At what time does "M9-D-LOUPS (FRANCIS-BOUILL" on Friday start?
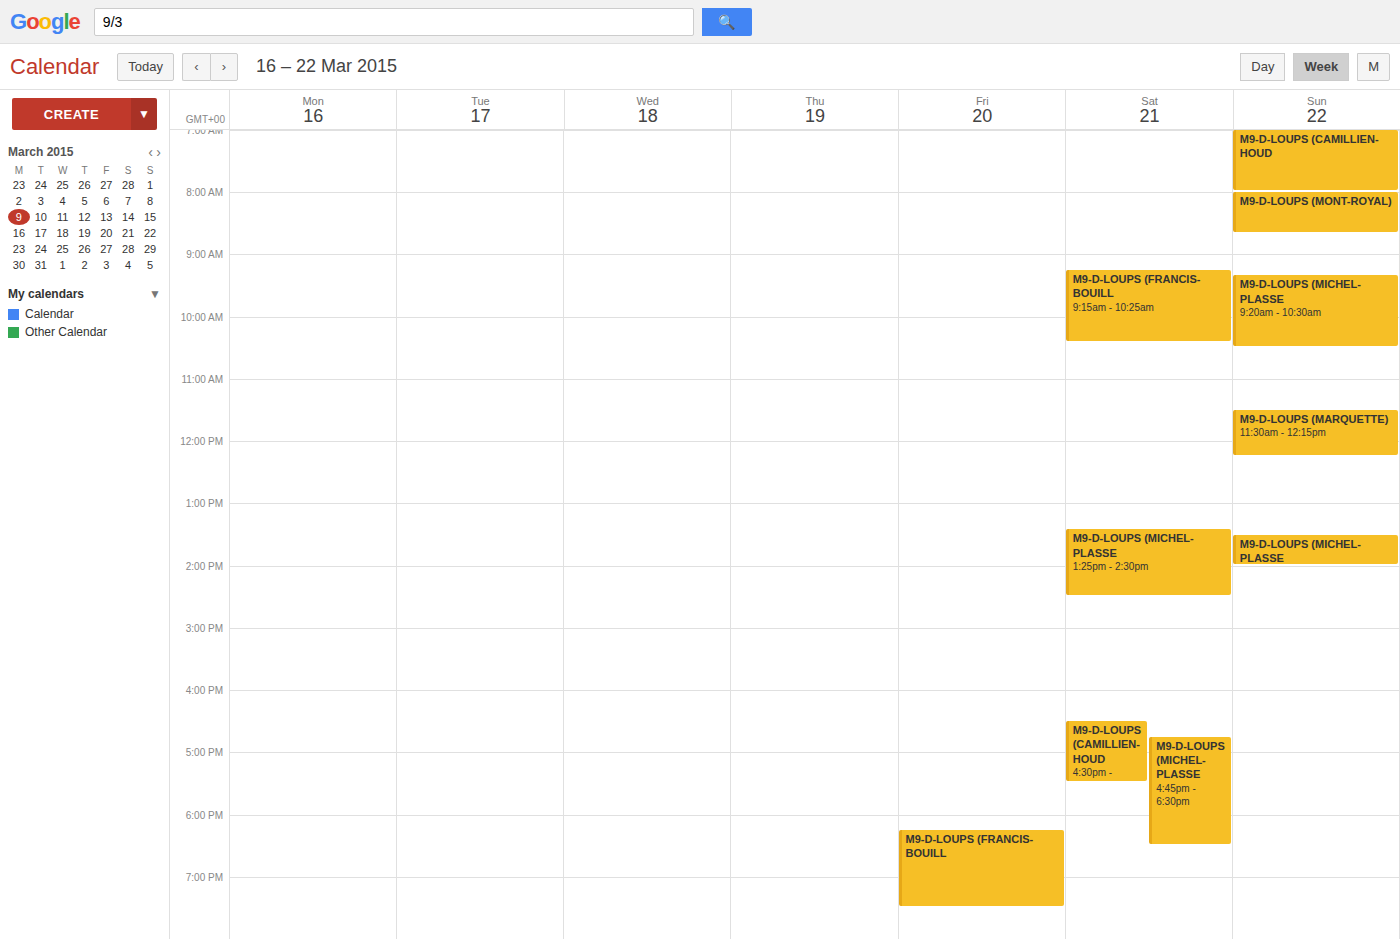
6:15 PM